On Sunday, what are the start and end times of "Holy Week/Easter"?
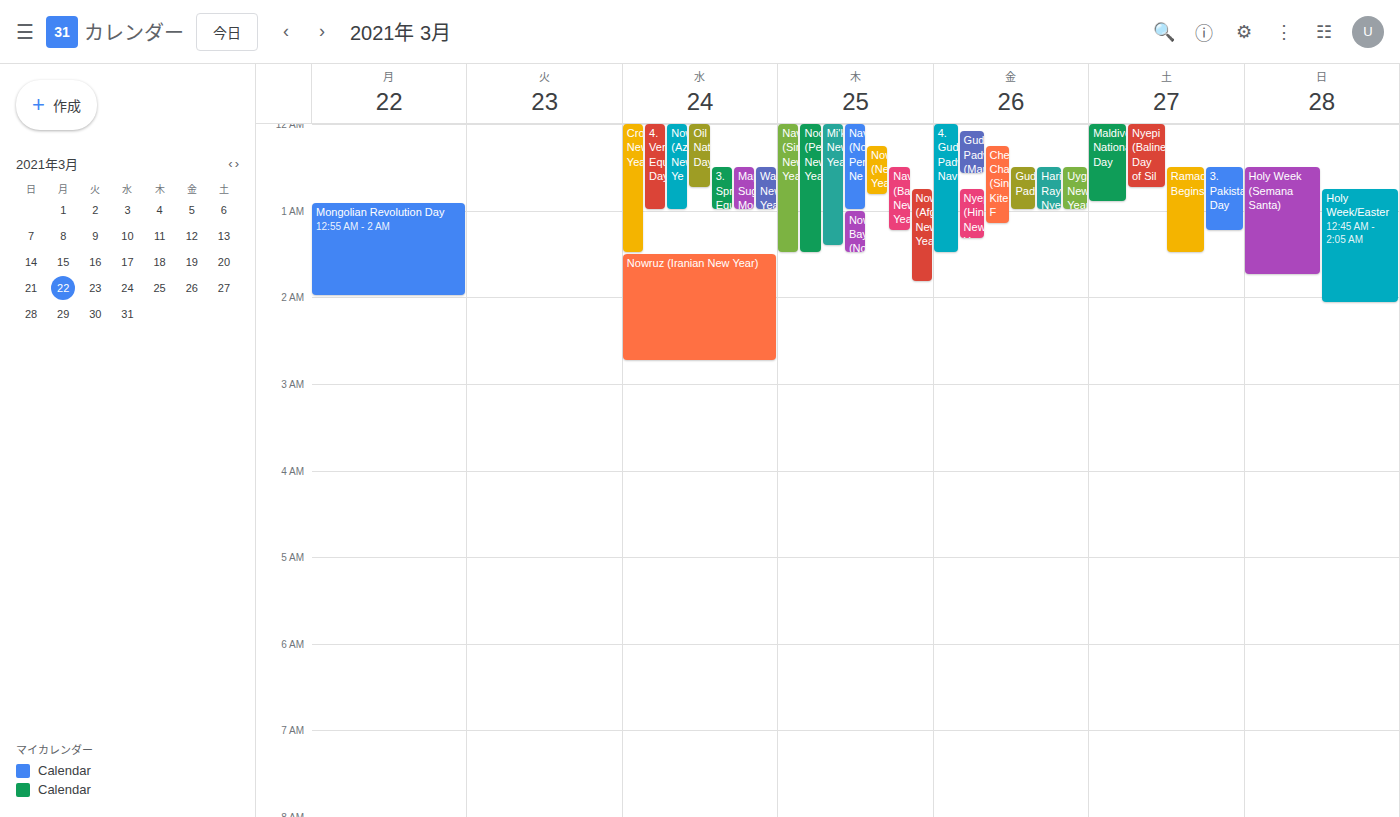
12:45 AM to 2:05 AM